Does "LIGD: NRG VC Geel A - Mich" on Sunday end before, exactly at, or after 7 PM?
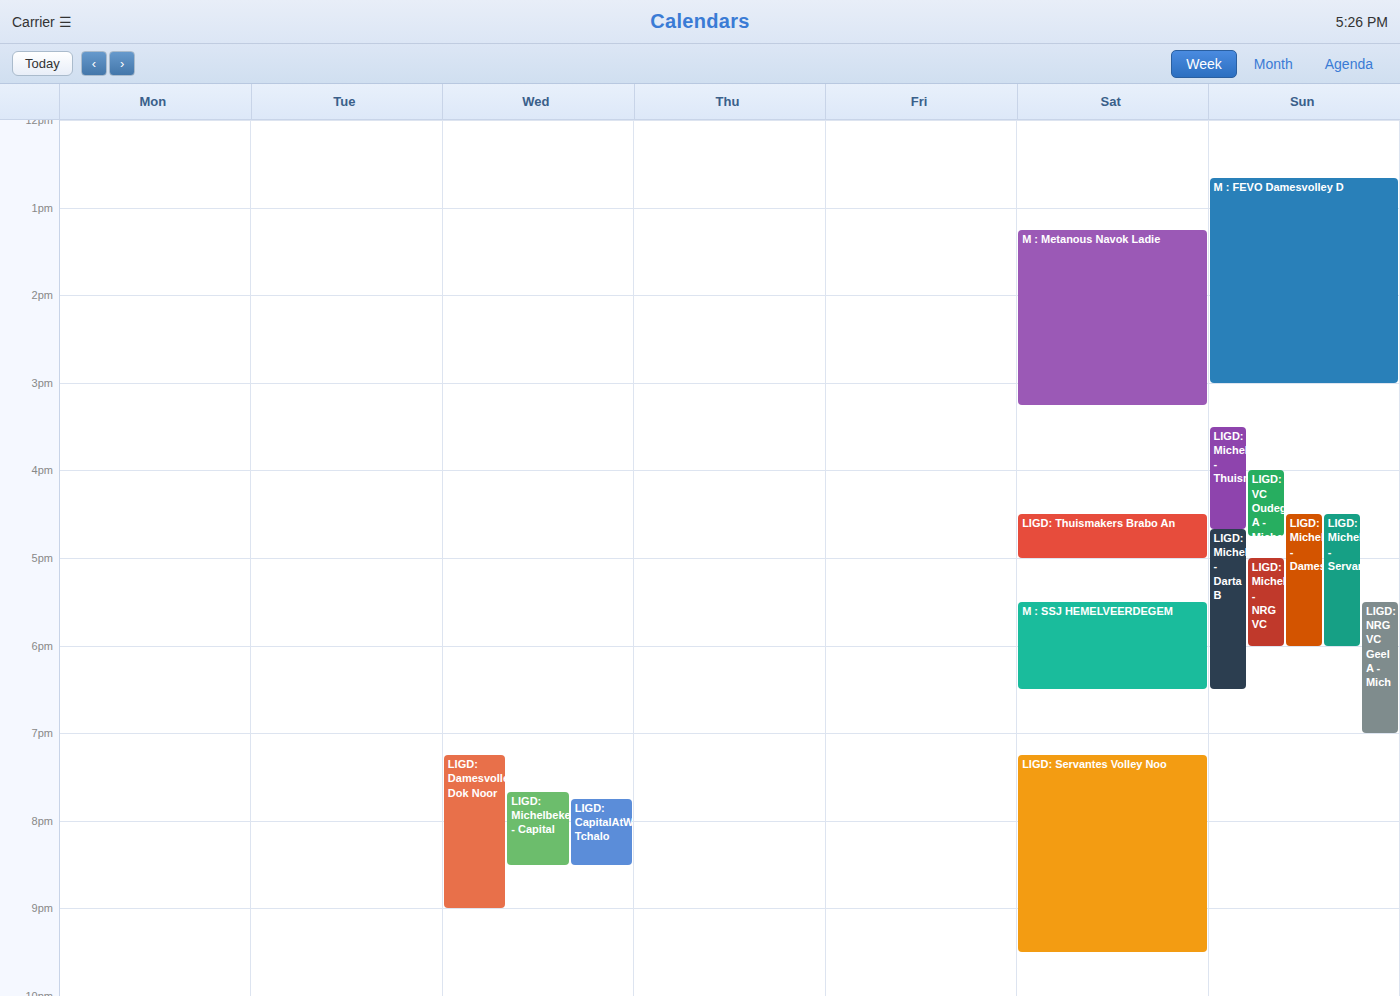
7:00 PM -- exactly at 7 PM, on the 7 PM line.